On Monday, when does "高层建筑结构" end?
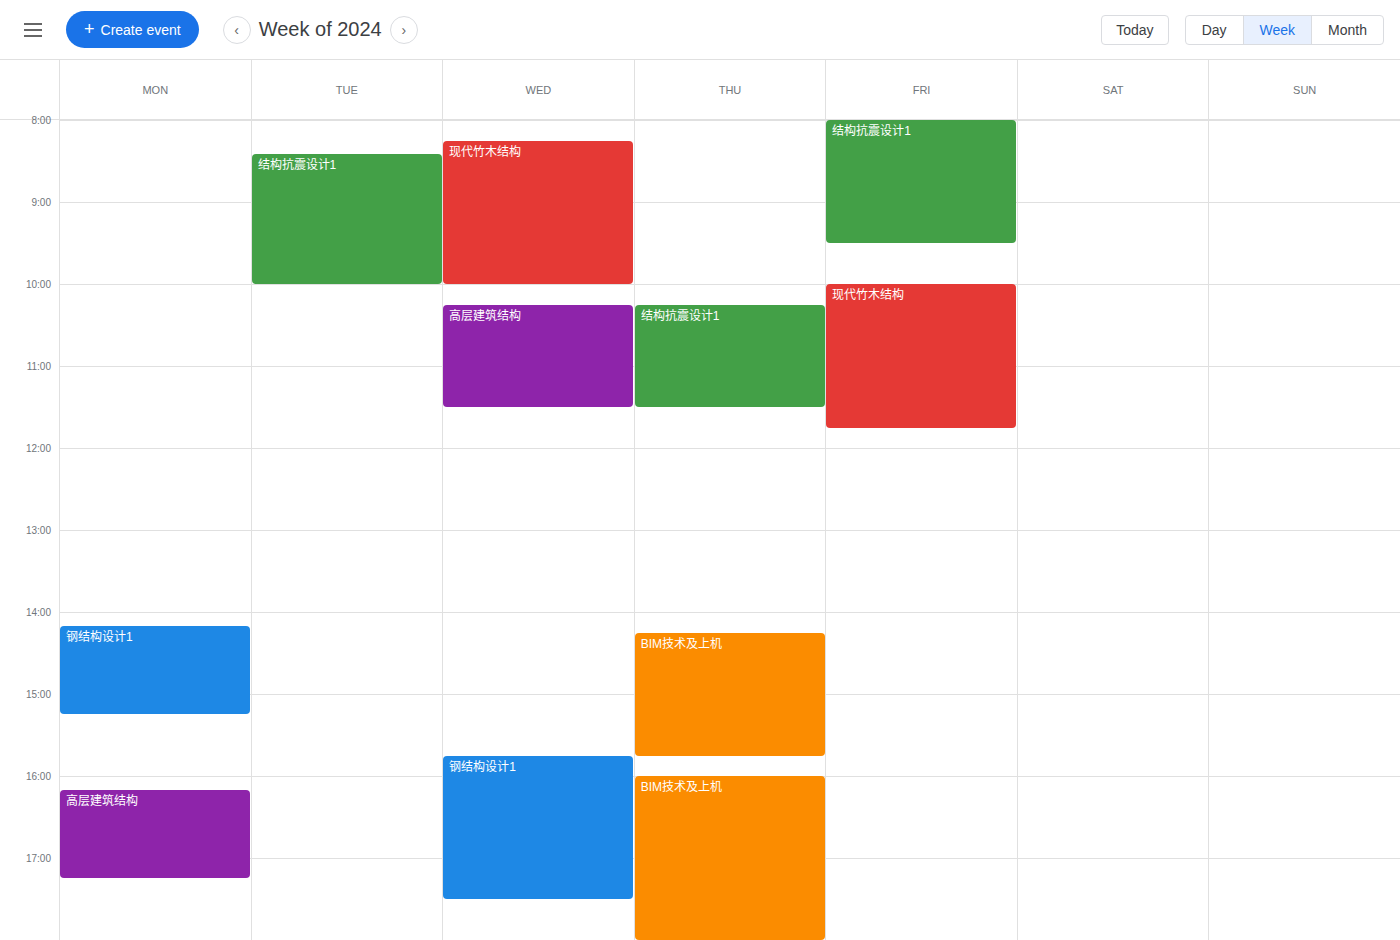
5:15 PM